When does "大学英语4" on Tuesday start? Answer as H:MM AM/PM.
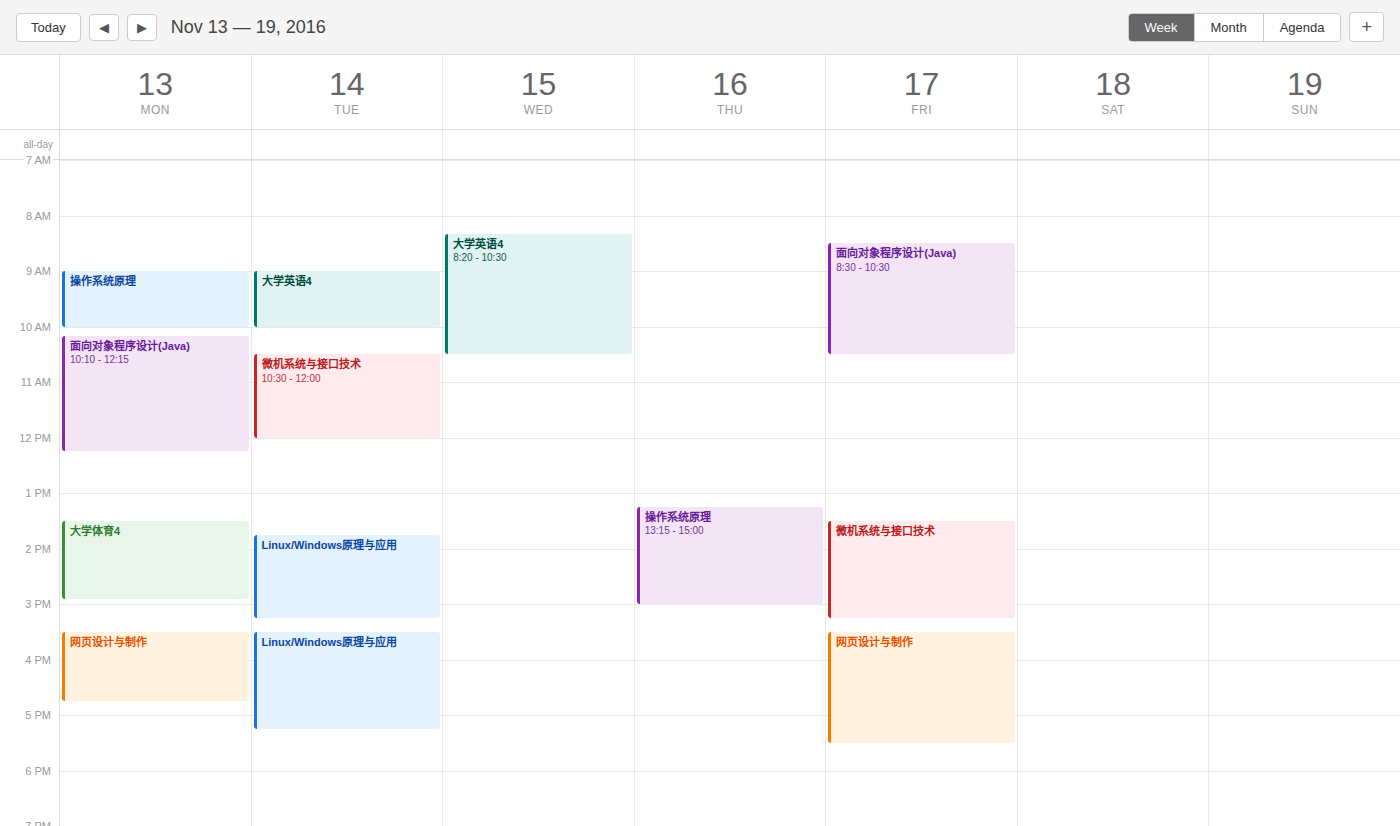
9:00 AM